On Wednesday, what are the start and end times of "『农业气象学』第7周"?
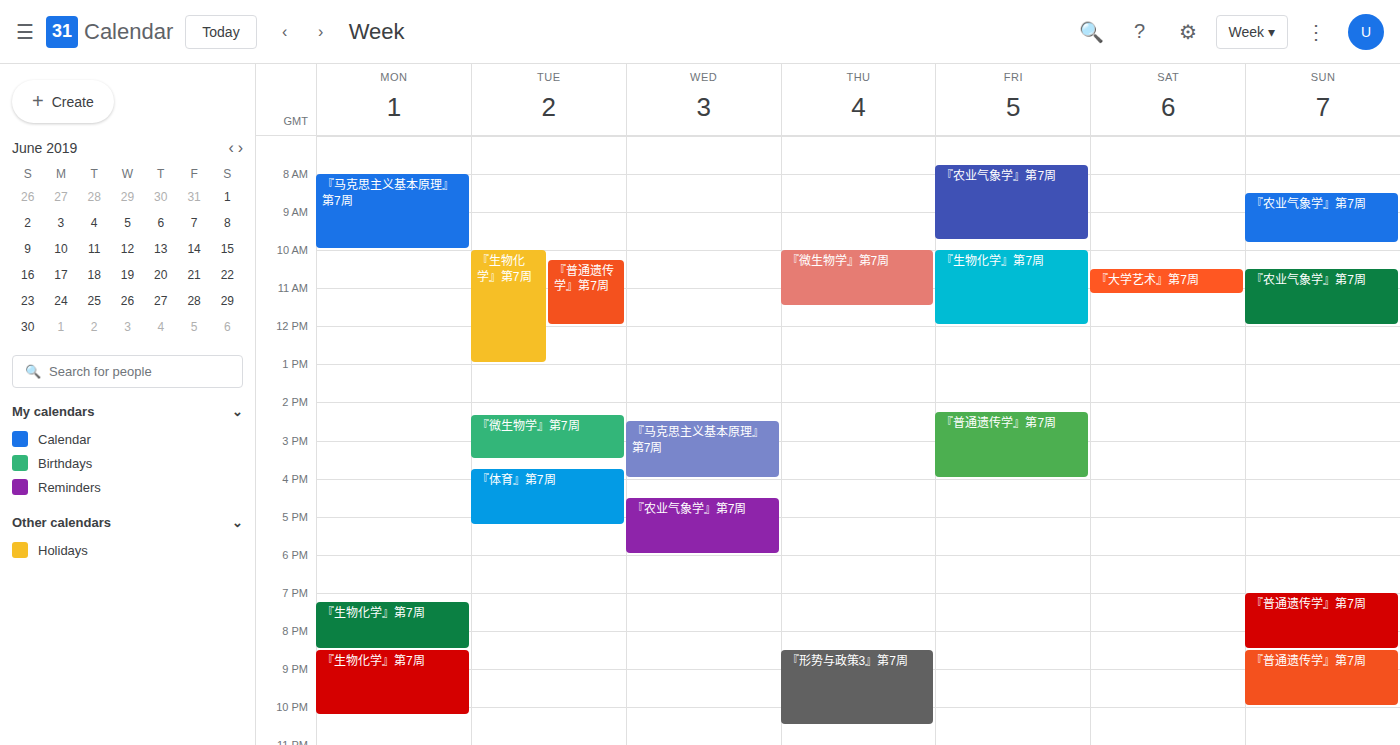
4:30 PM to 6:00 PM